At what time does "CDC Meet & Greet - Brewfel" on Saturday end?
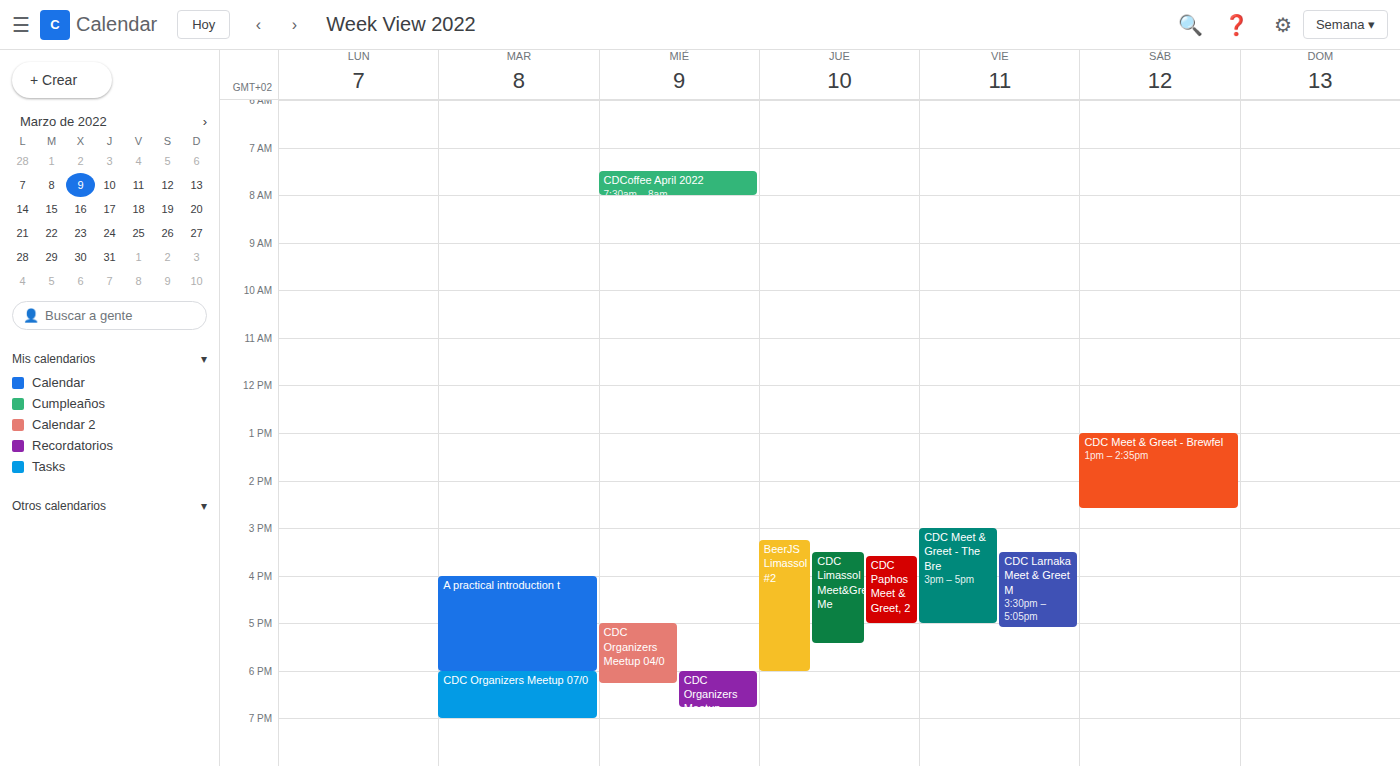
2:35 PM